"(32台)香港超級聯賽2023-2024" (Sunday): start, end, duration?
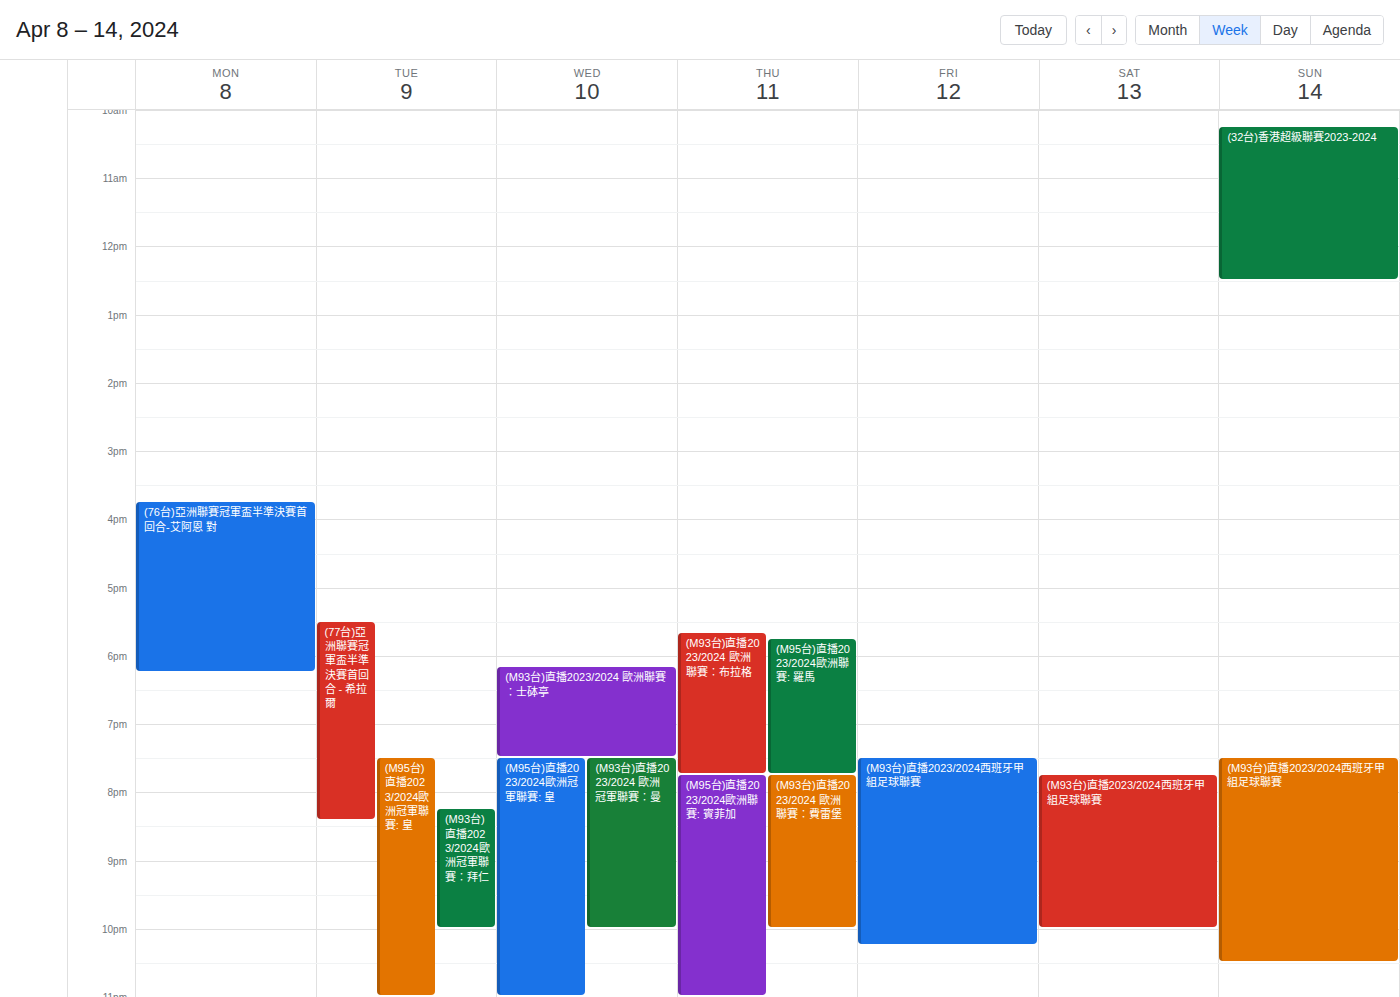
10:15 to 12:30, 2 hours 15 minutes